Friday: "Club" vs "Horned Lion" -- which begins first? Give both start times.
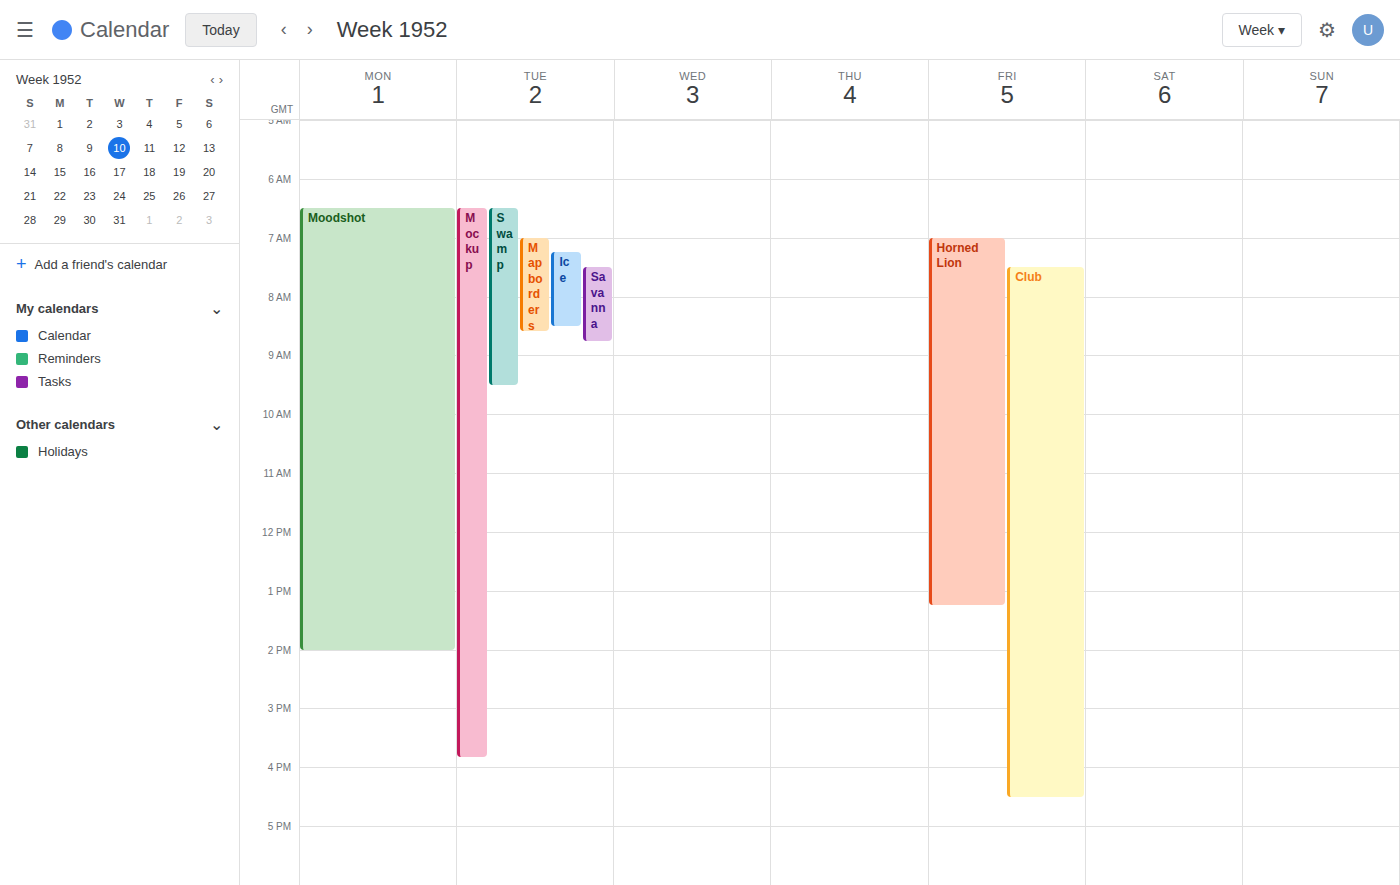
"Horned Lion" 7:00 AM; "Club" 7:30 AM.